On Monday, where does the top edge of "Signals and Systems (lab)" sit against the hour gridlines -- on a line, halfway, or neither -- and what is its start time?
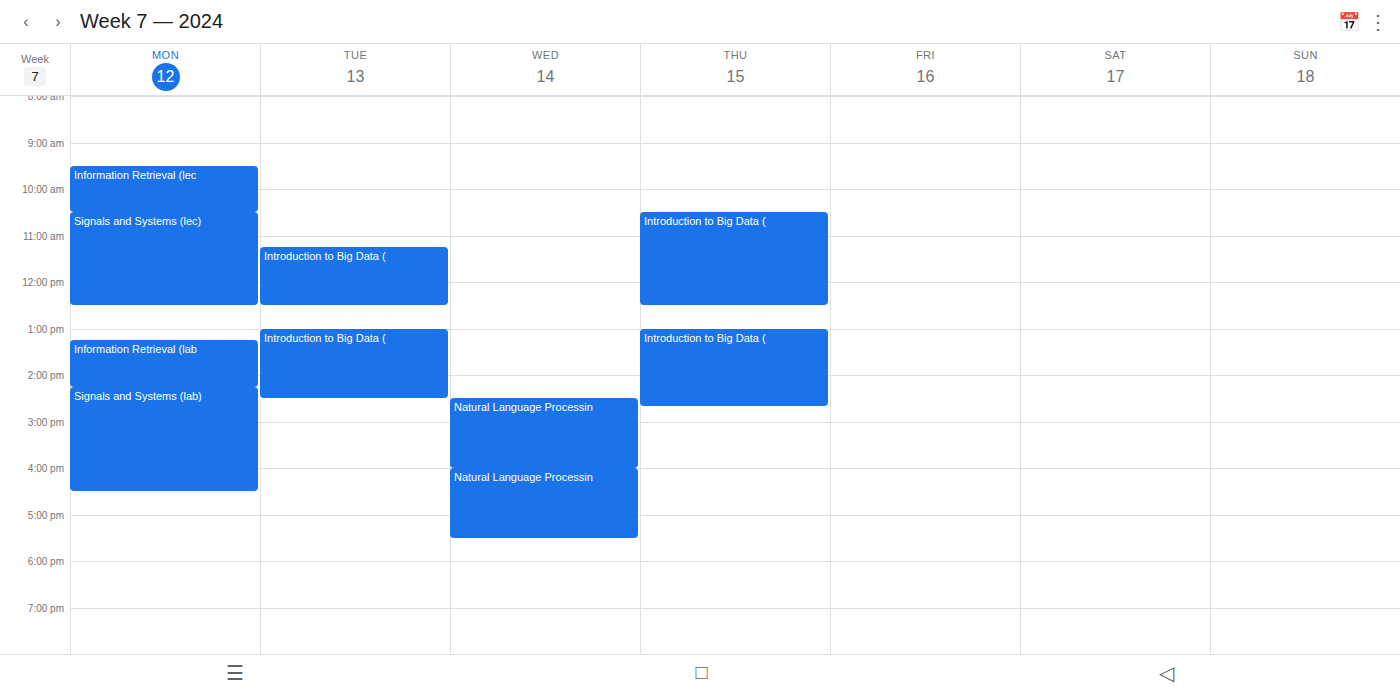
2:15 PM -- neither: a quarter of the way from the 2 PM line to the 3 PM line.